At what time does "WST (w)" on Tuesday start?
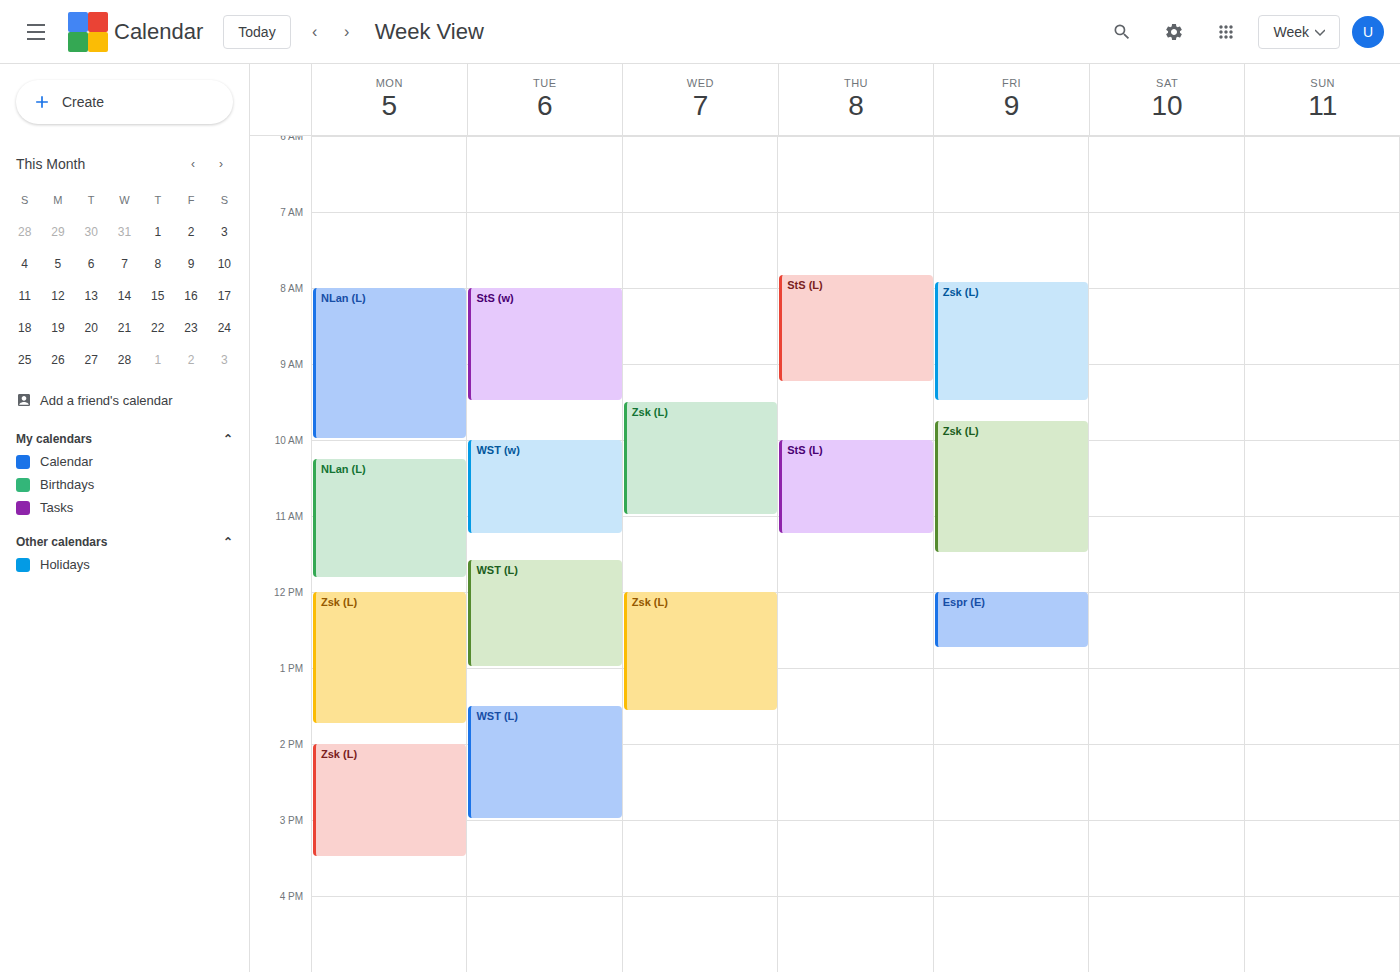
10:00 AM